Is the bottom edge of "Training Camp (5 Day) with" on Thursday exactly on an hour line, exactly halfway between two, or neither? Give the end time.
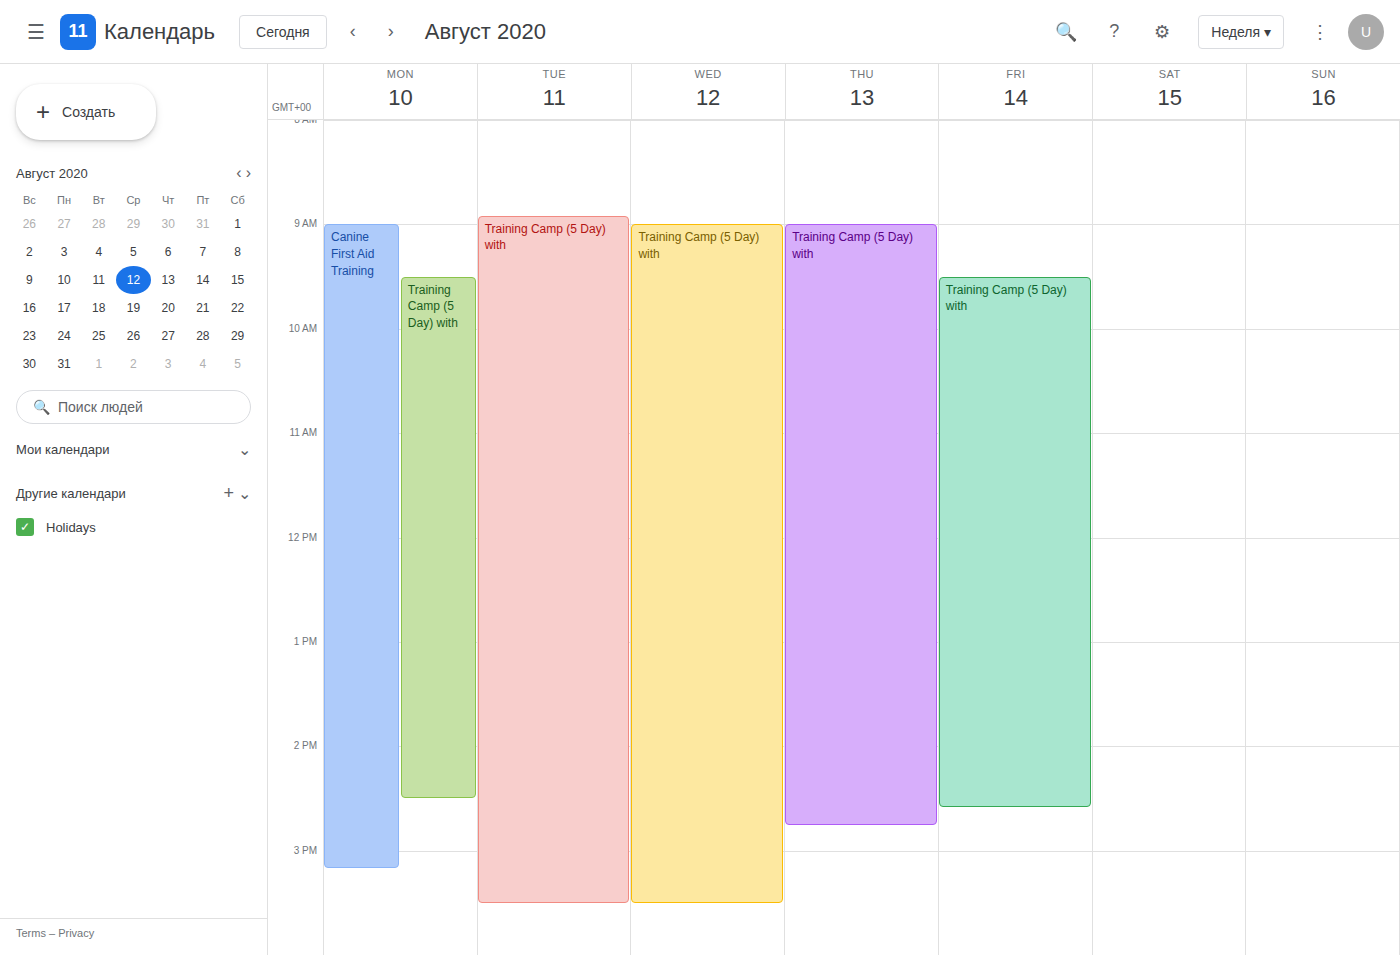
2:45 PM -- neither: three quarters of the way from the 2 PM line to the 3 PM line.